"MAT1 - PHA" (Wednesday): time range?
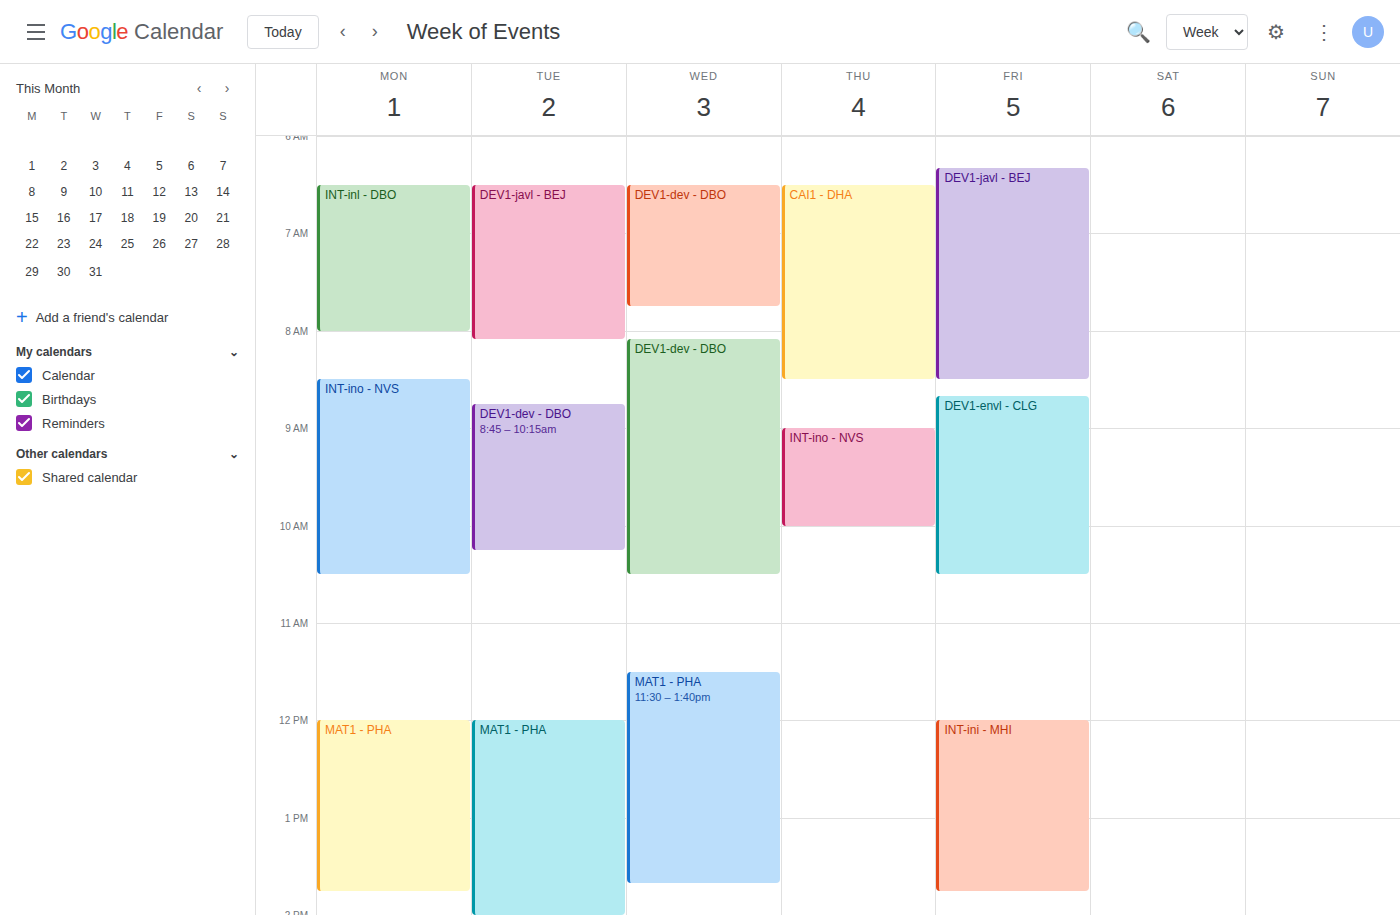
11:30 to 13:40